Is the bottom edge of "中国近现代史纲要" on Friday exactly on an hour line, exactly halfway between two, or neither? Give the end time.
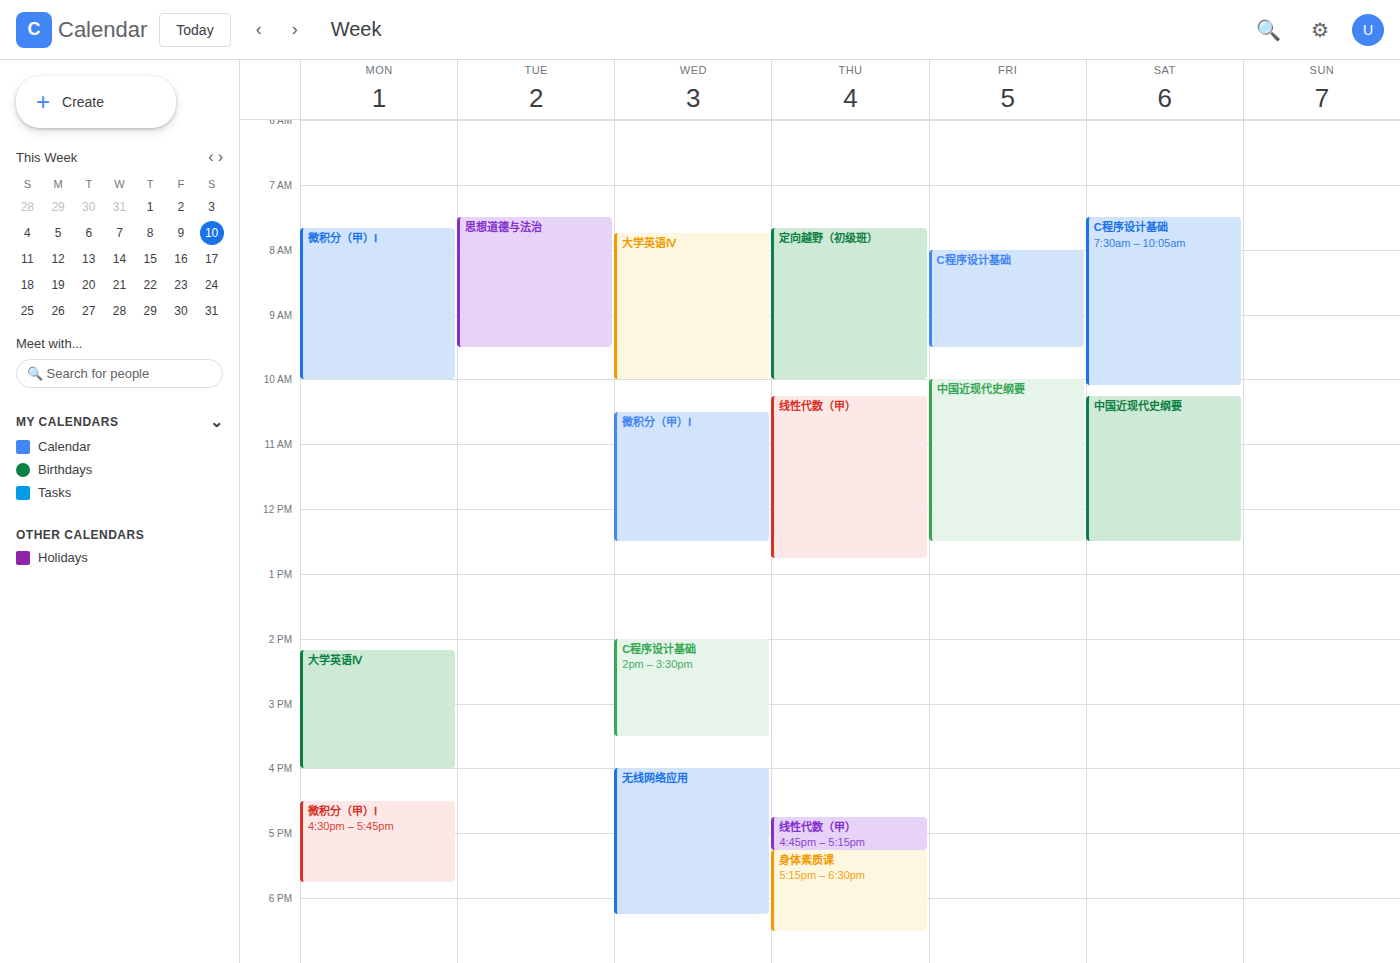
12:30 PM -- halfway between the 12 PM and 1 PM lines.